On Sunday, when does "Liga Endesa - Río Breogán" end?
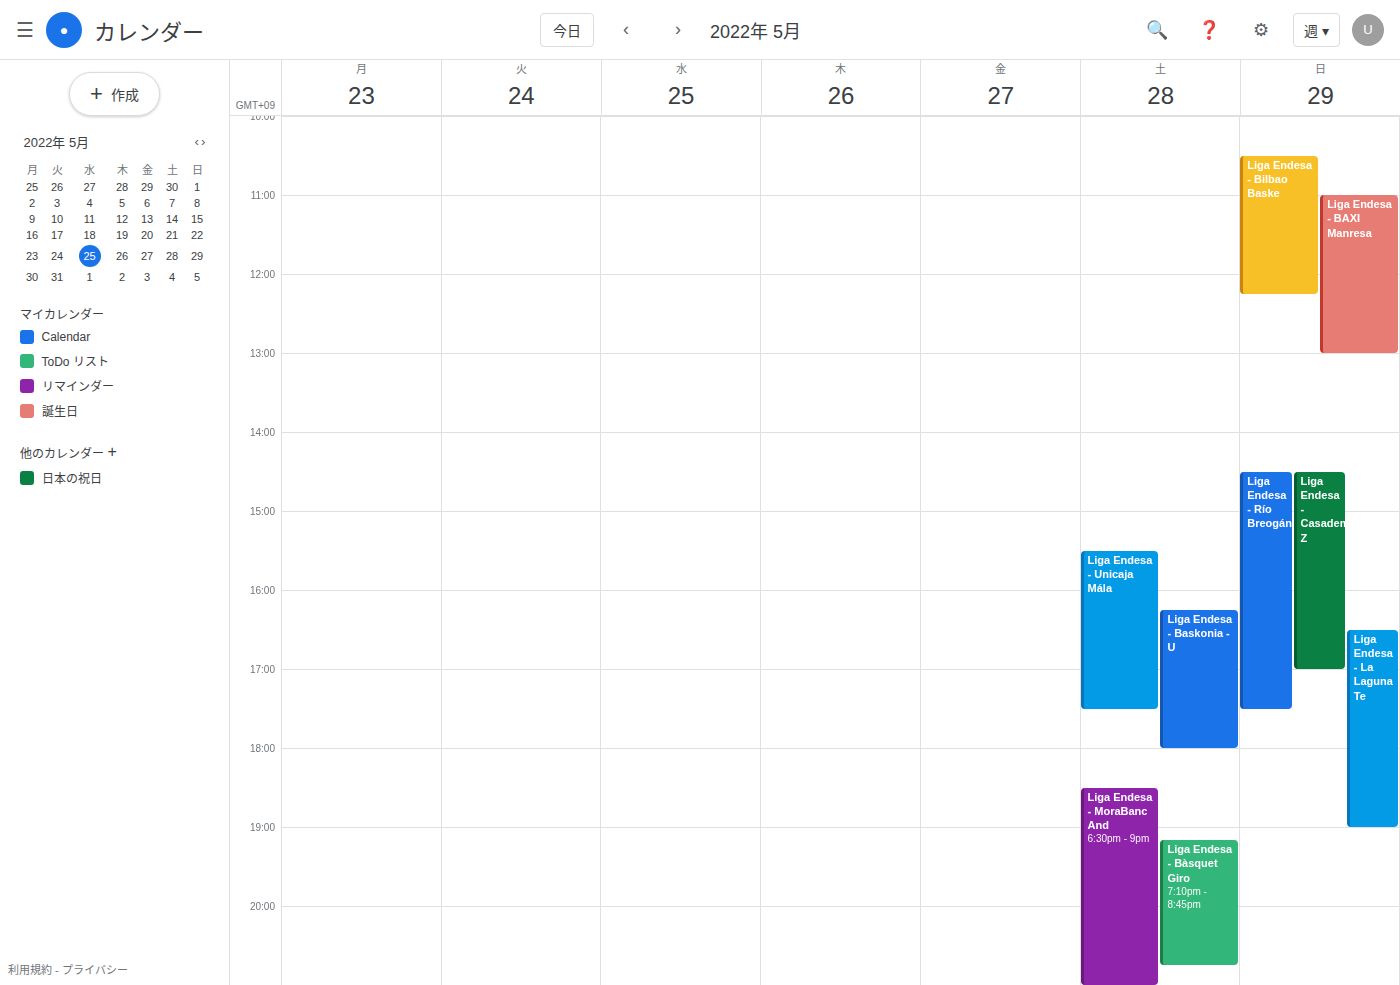
5:30 PM